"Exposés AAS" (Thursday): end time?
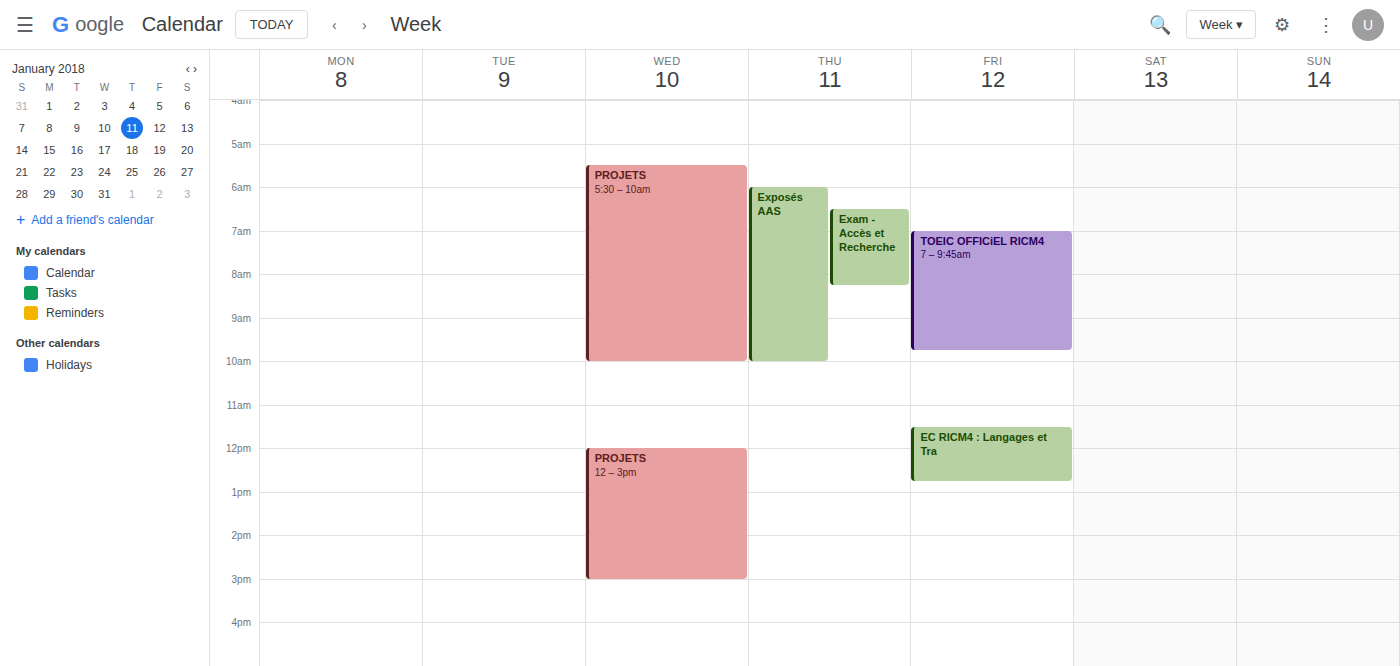
10:00 AM